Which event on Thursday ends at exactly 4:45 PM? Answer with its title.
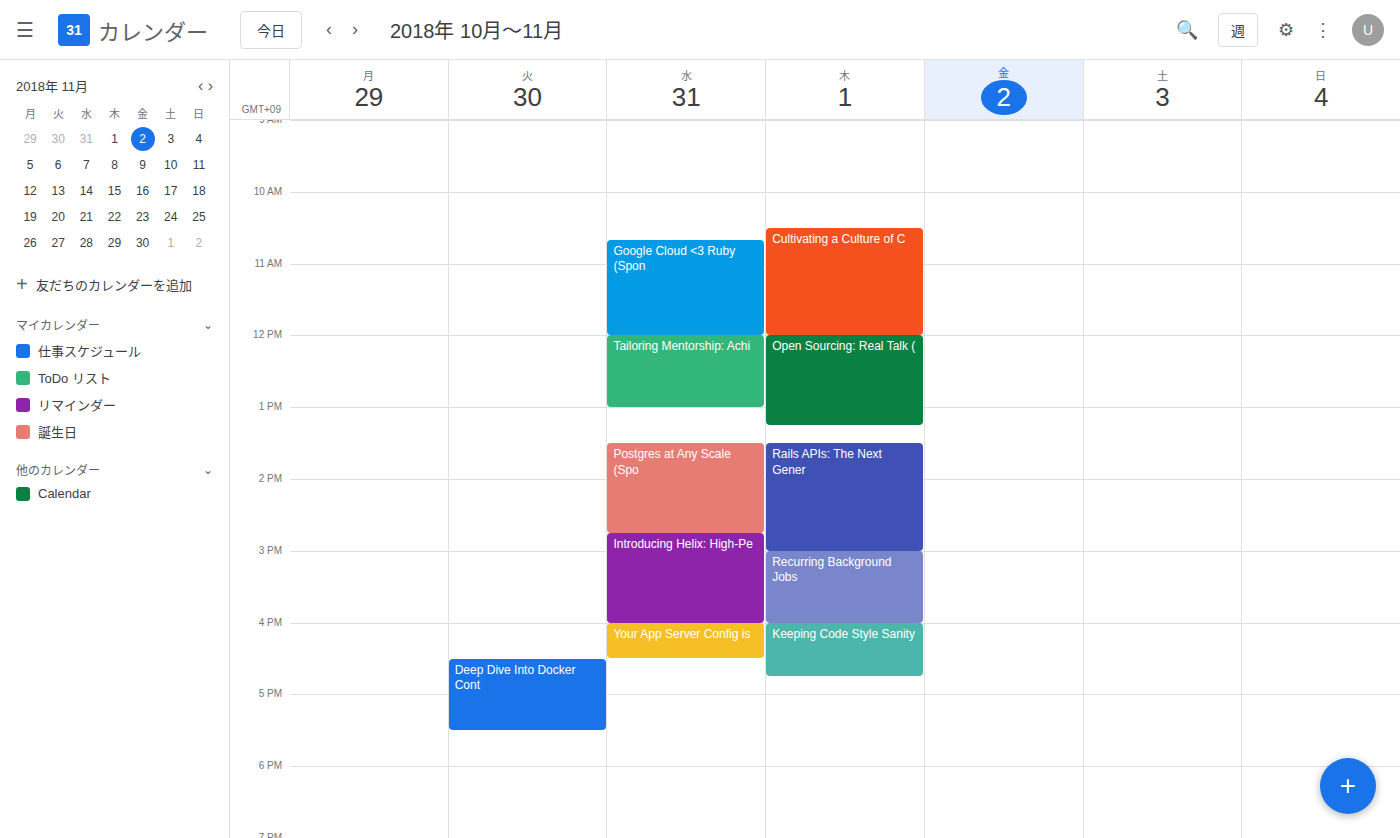
"Keeping Code Style Sanity"